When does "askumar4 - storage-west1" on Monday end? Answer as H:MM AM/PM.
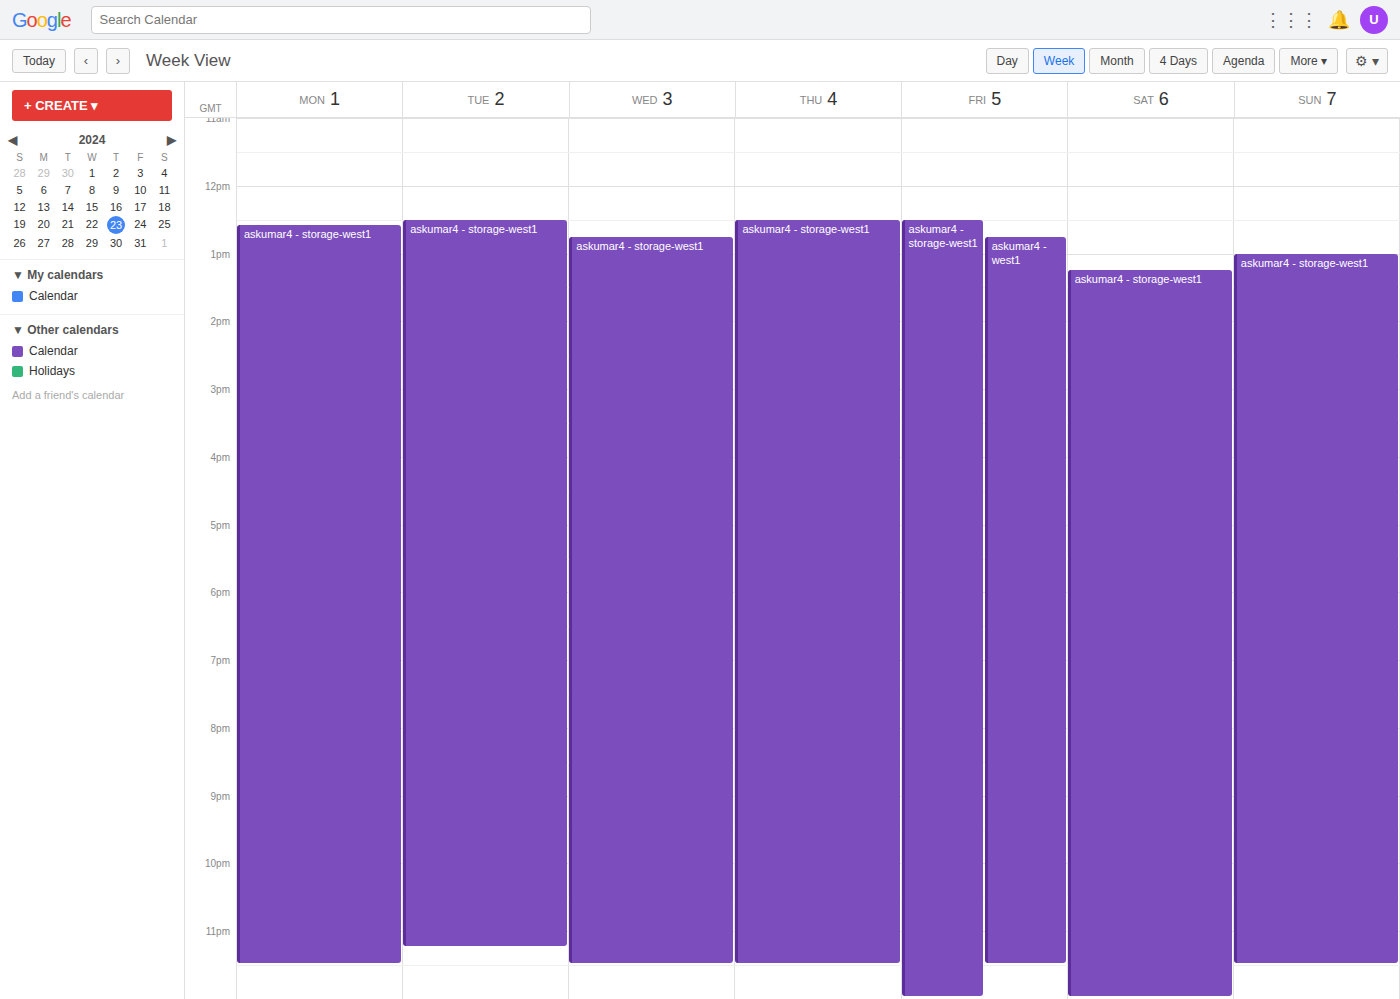
11:30 PM